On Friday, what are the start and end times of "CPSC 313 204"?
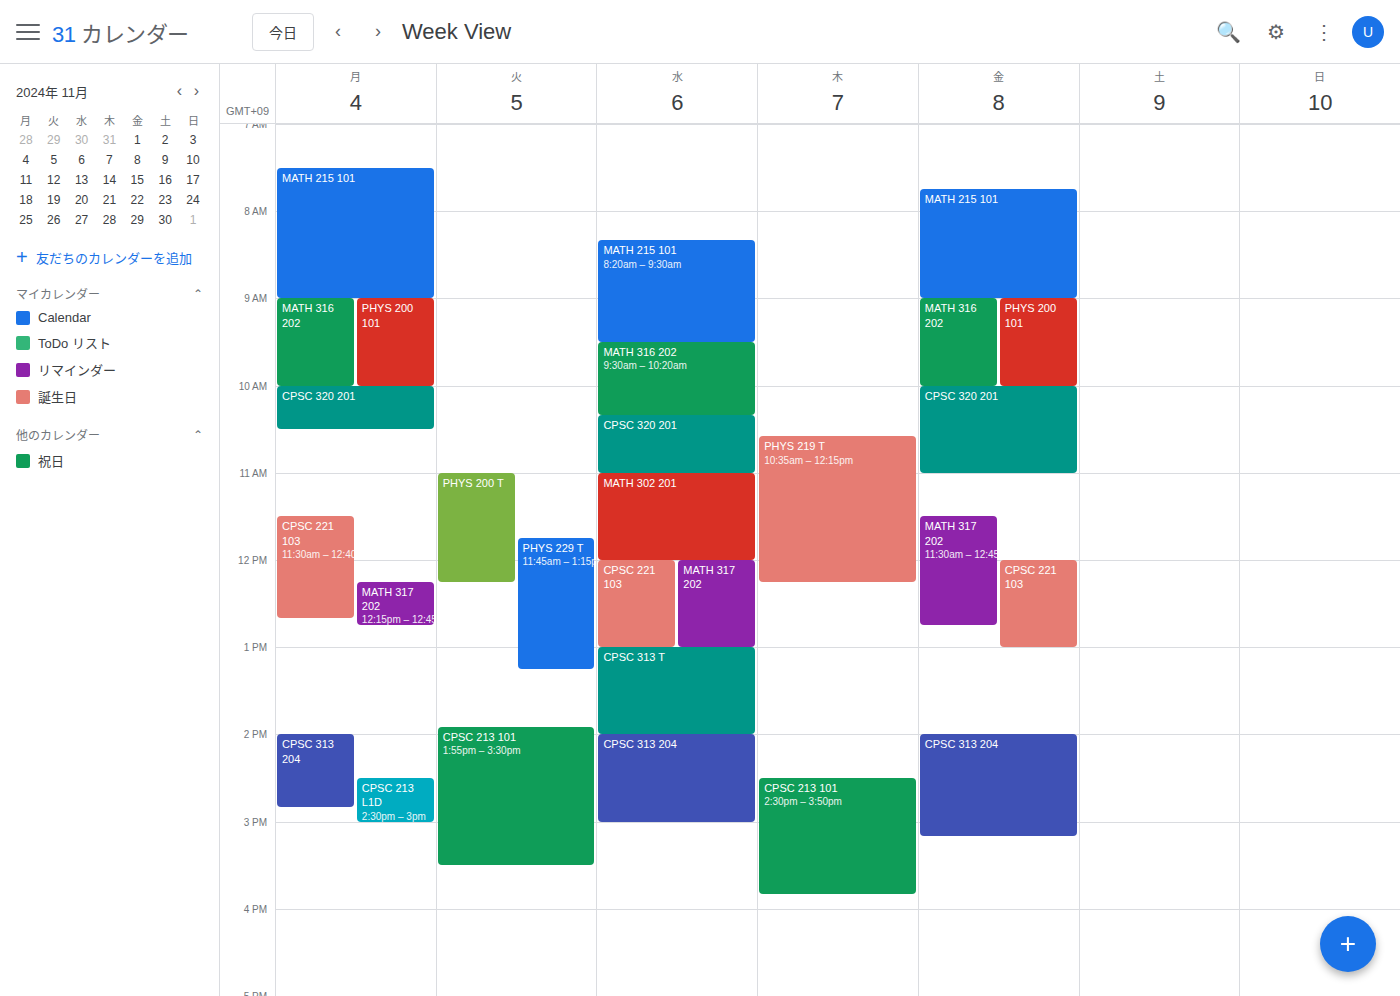
2:00 PM to 3:10 PM